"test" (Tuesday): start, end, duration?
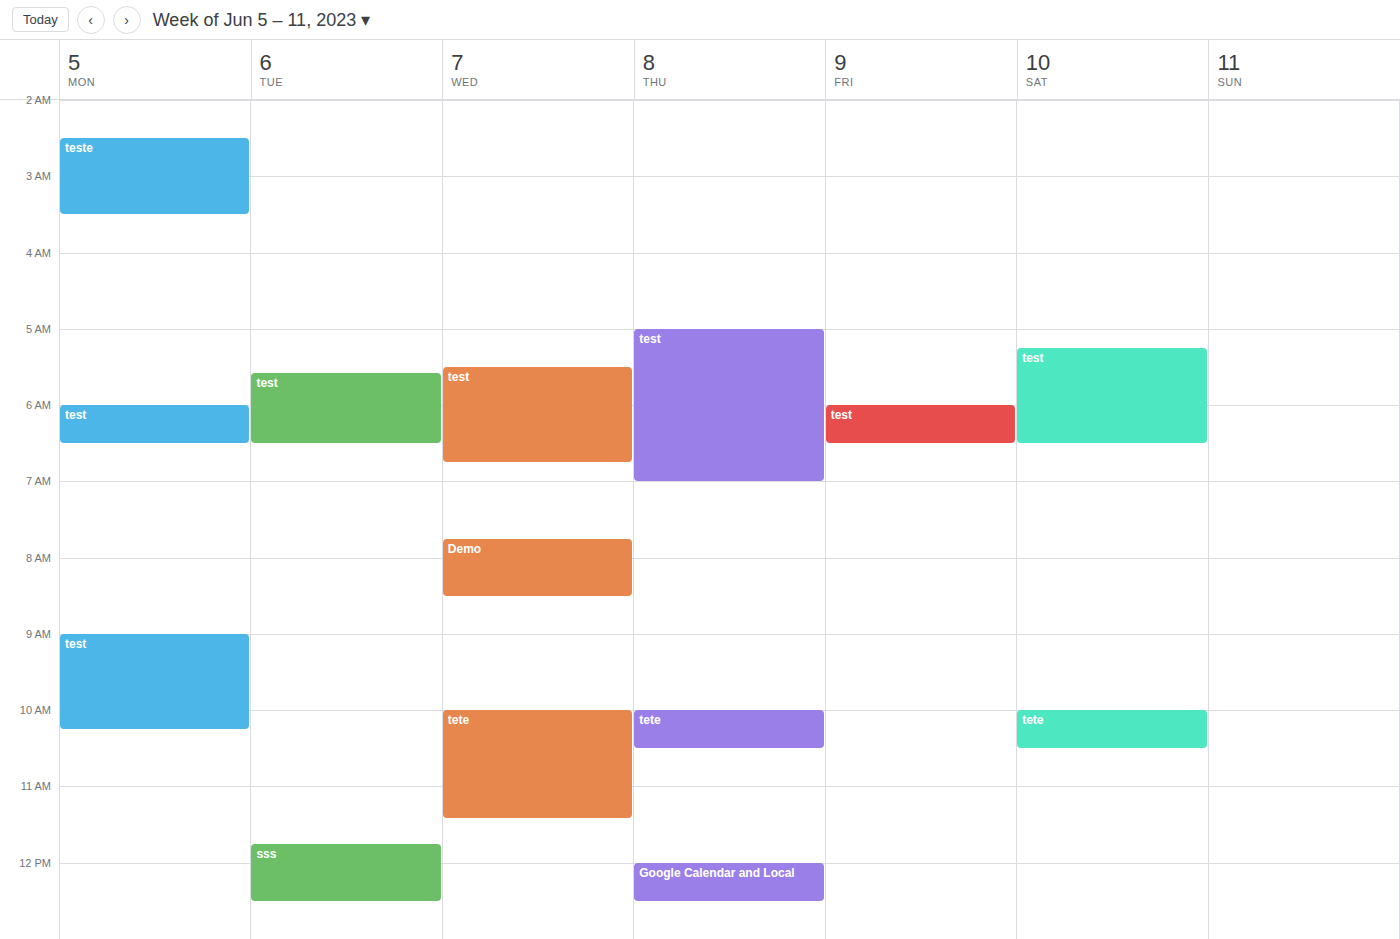
5:35 AM to 6:30 AM, 55 minutes